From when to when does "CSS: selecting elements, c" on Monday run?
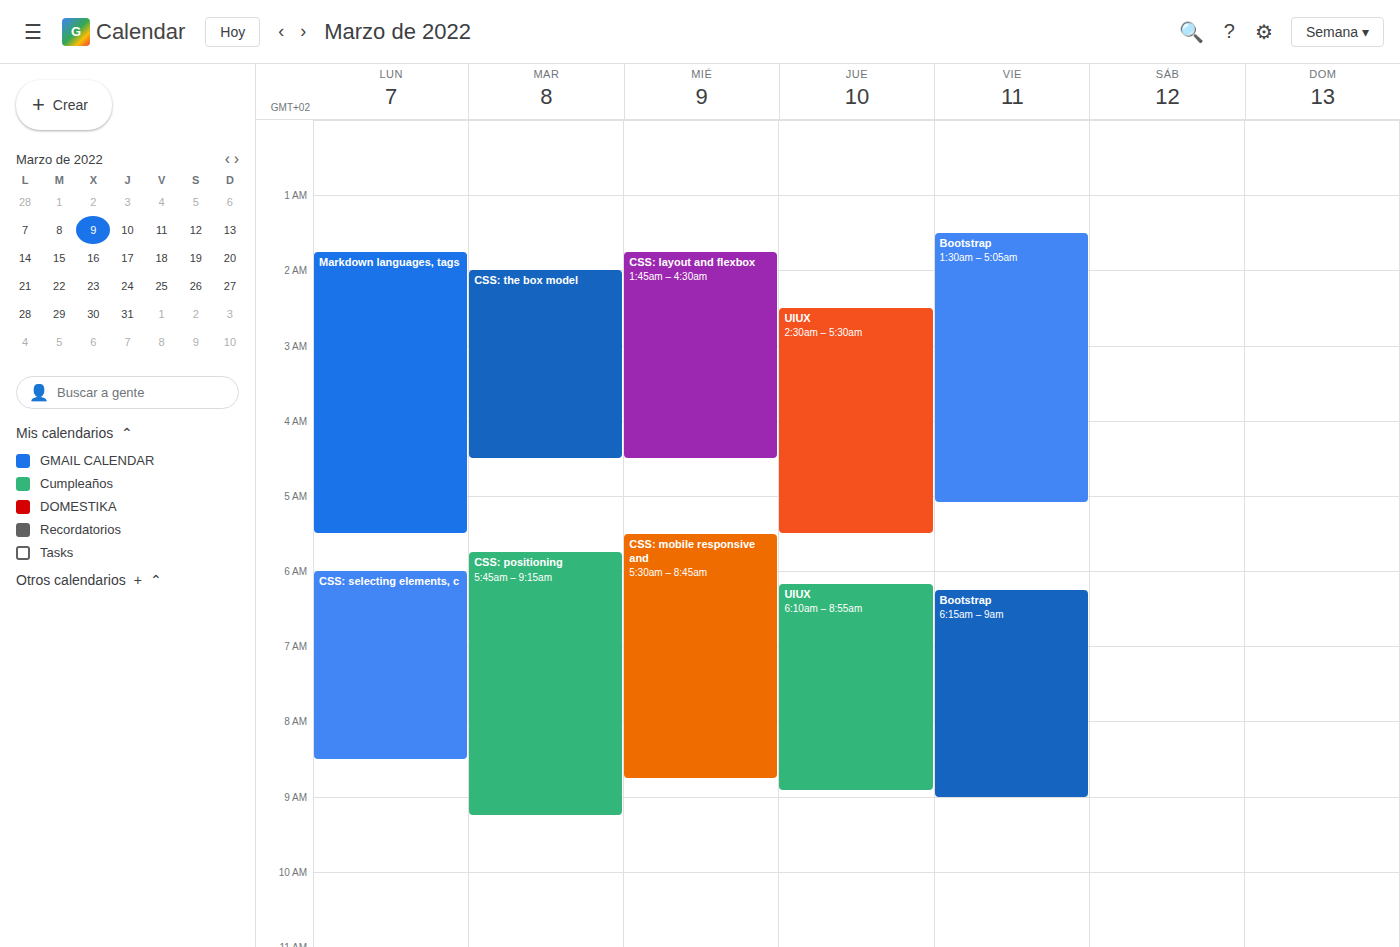
6:00 AM to 8:30 AM